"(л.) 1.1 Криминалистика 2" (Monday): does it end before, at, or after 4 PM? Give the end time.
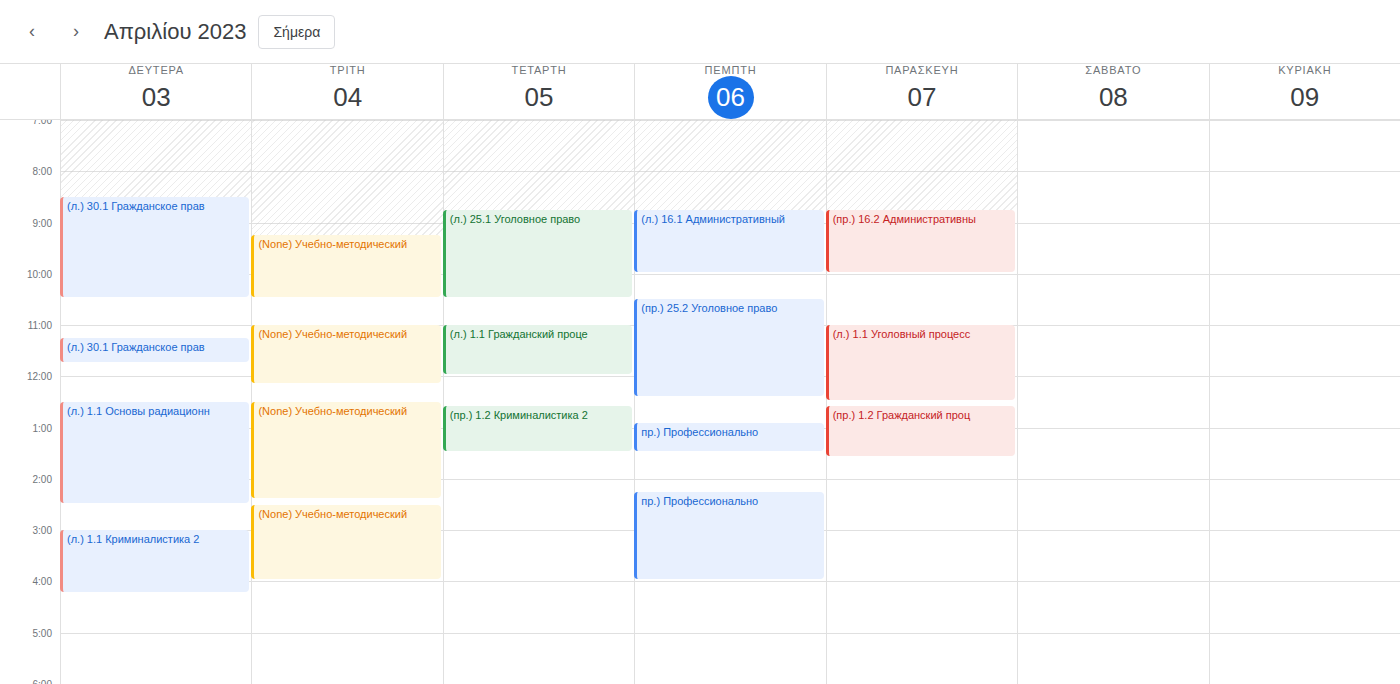
4:15 PM -- after 4 PM, 15 minutes below the 4 PM line.